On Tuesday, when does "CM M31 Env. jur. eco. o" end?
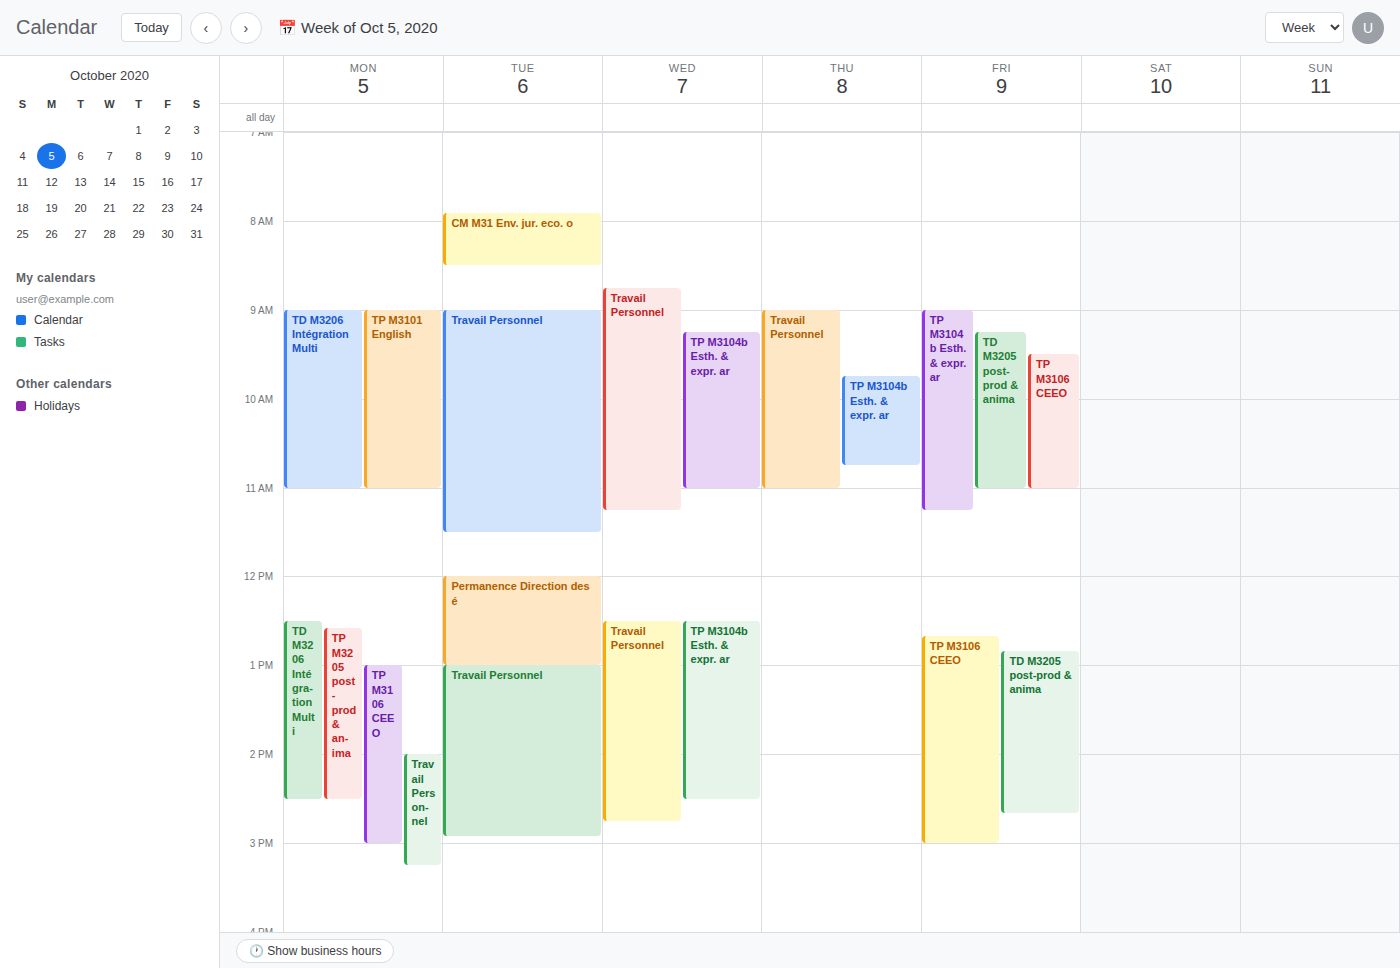
8:30 AM